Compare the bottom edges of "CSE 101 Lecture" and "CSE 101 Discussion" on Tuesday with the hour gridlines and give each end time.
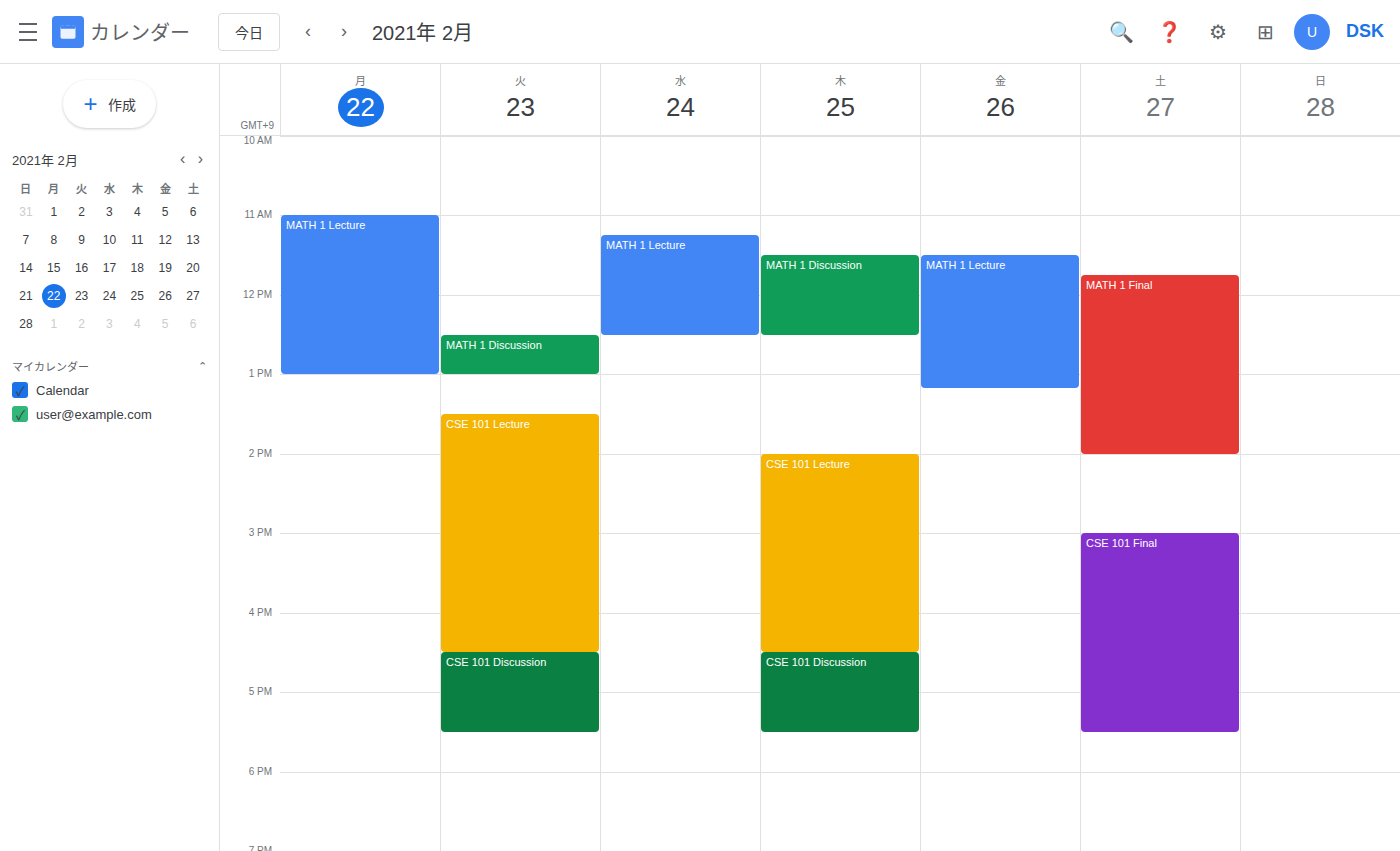
"CSE 101 Lecture": 4:30 PM, halfway between the 4 PM and 5 PM lines. "CSE 101 Discussion": 5:30 PM, halfway between the 5 PM and 6 PM lines.